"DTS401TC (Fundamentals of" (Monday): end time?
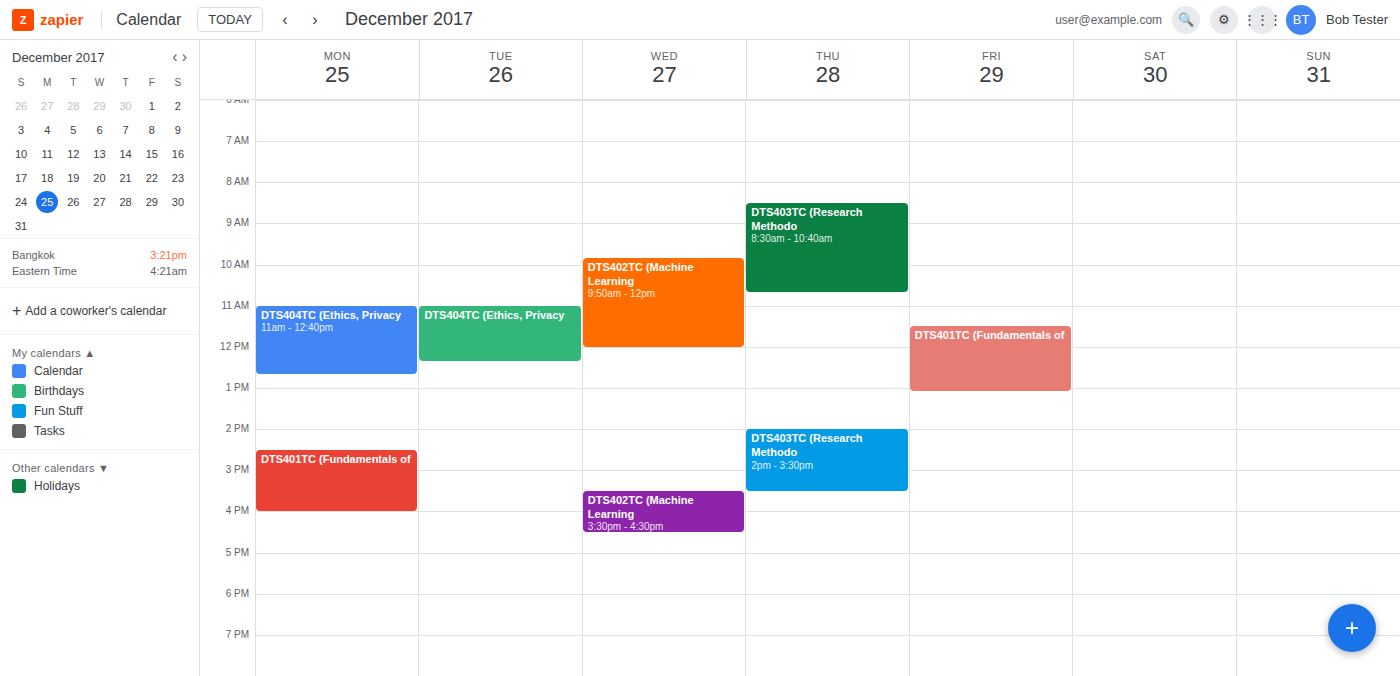
16:00